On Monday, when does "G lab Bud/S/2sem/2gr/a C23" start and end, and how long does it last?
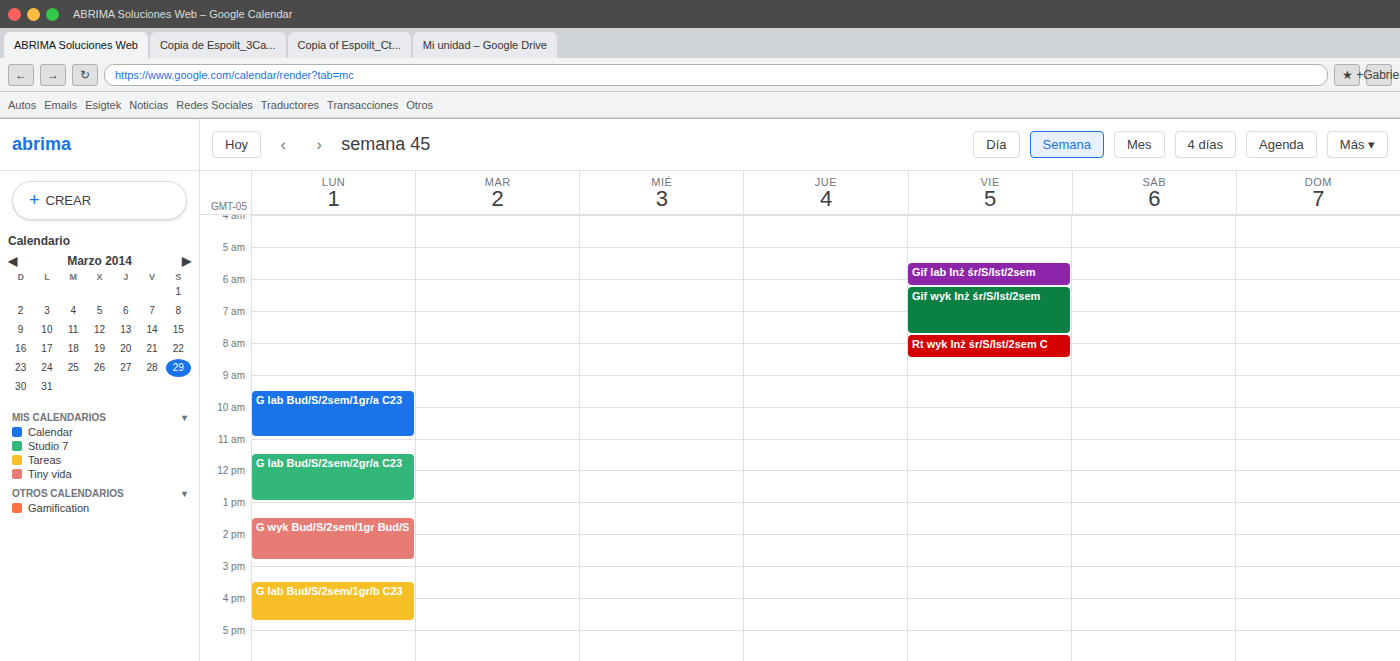
11:30 AM to 1:00 PM, 1 hour 30 minutes